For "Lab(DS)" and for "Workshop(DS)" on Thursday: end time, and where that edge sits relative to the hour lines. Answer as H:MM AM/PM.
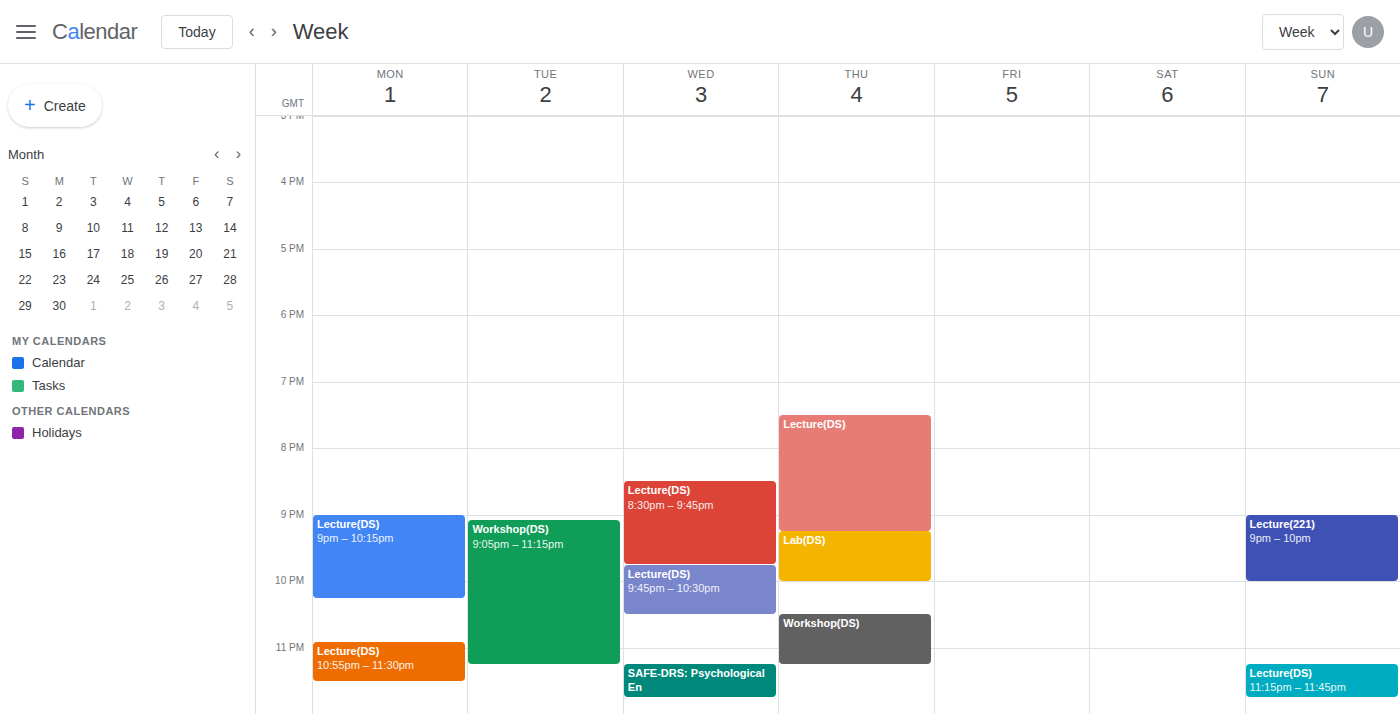
"Lab(DS)": 10:00 PM, exactly on the 10 PM line. "Workshop(DS)": 11:15 PM, neither: a quarter of the way from the 11 PM line to the 12 AM line.